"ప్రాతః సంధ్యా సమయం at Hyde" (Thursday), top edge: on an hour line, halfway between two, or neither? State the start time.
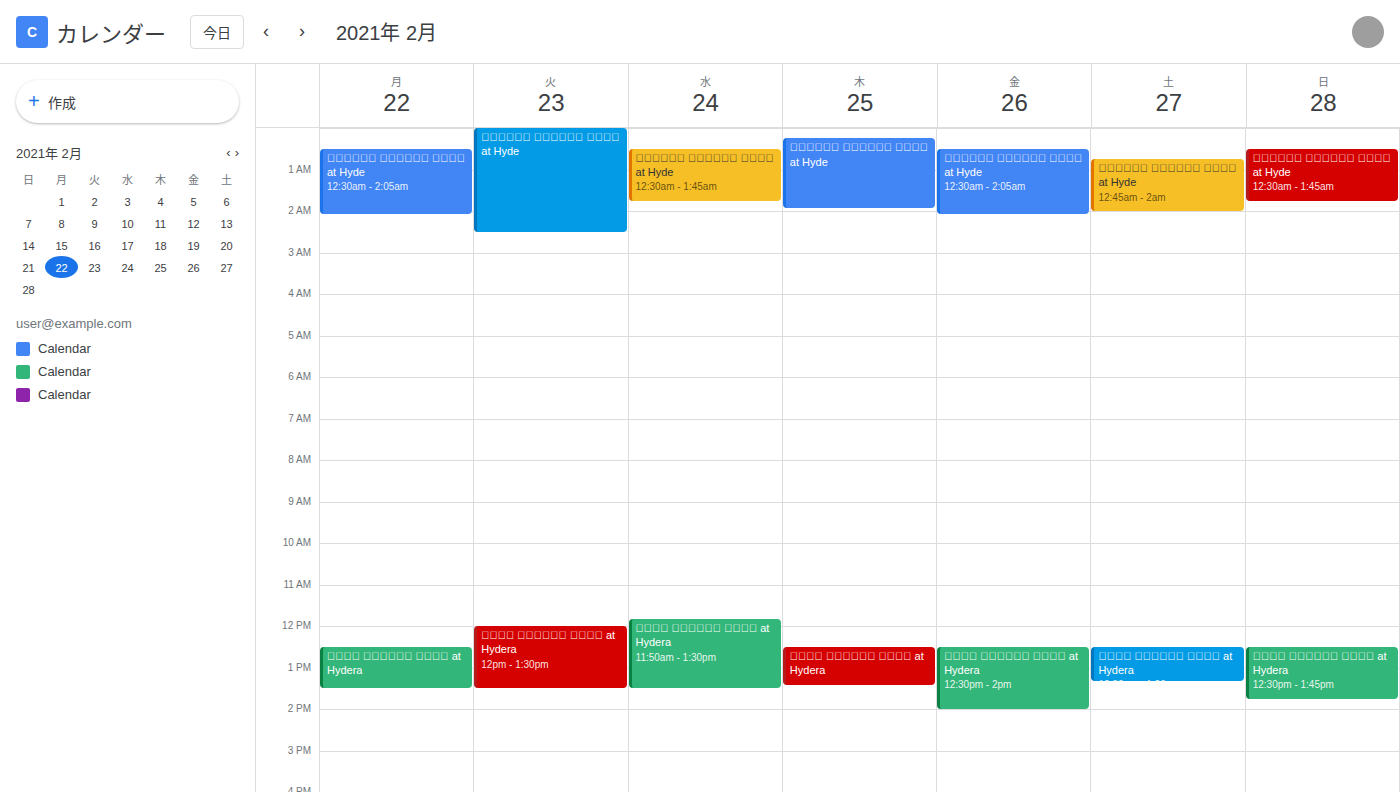
00:15 -- neither: a quarter of the way from the 00:00 line to the 01:00 line.